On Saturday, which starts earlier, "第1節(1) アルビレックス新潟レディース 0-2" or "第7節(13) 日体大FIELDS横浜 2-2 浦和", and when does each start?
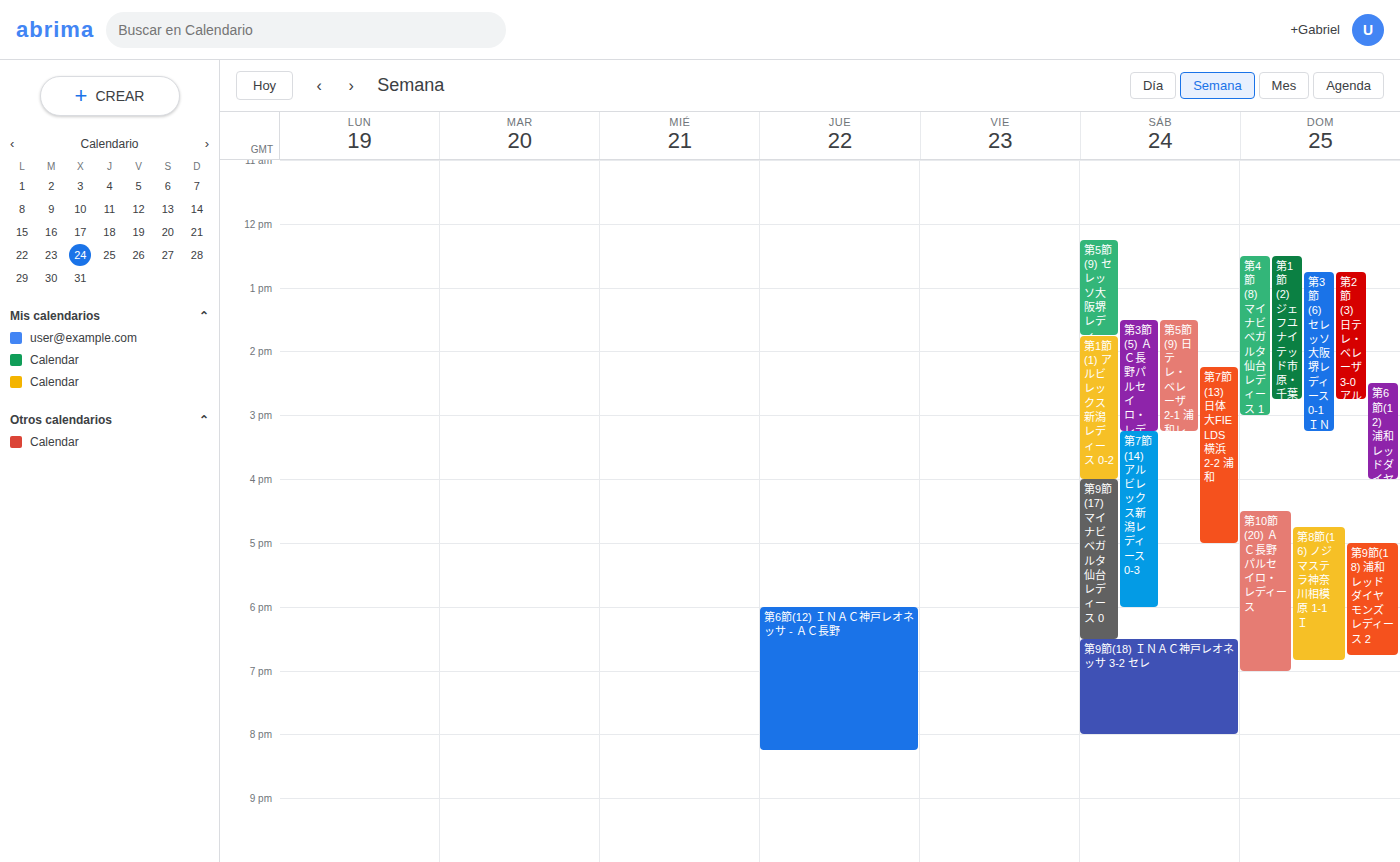
"第1節(1) アルビレックス新潟レディース 0-2" 1:45 PM; "第7節(13) 日体大FIELDS横浜 2-2 浦和" 2:15 PM.